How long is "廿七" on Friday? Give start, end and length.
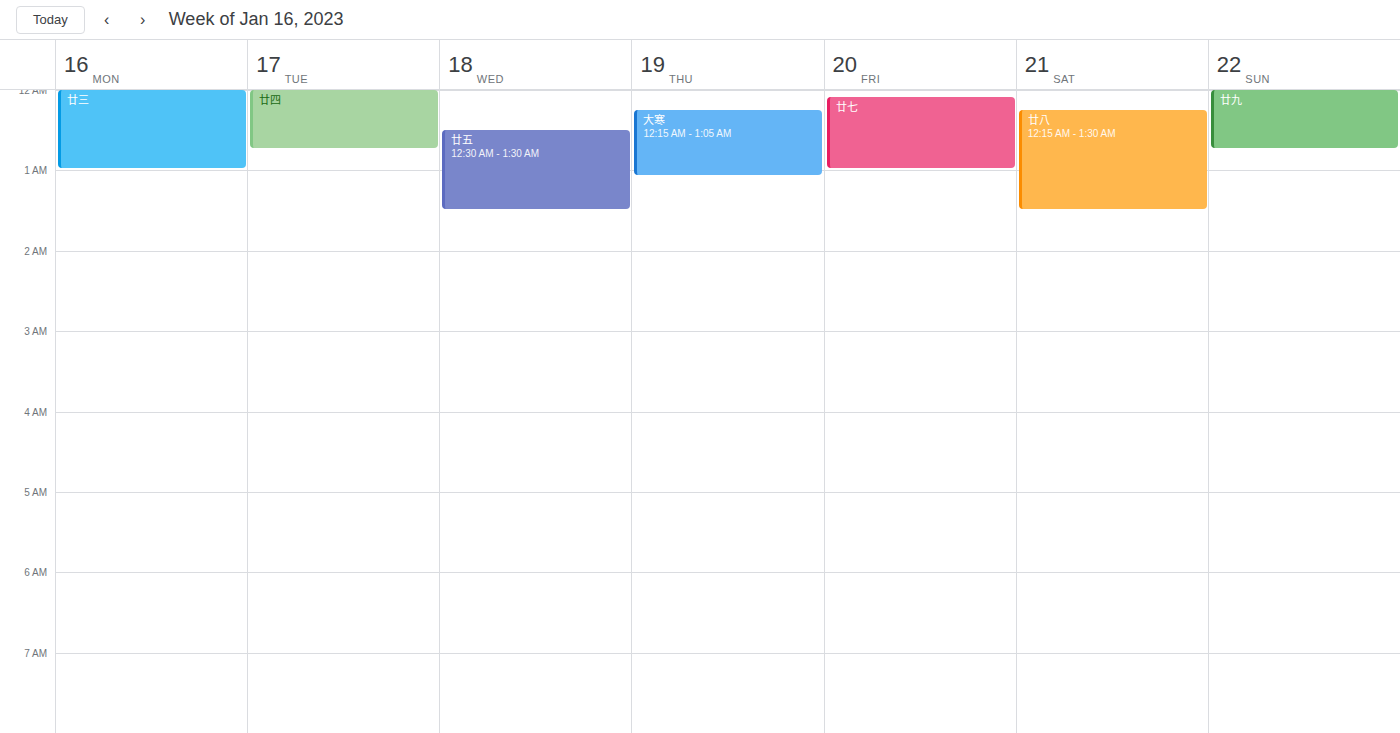
12:05 AM to 1:00 AM, 55 minutes